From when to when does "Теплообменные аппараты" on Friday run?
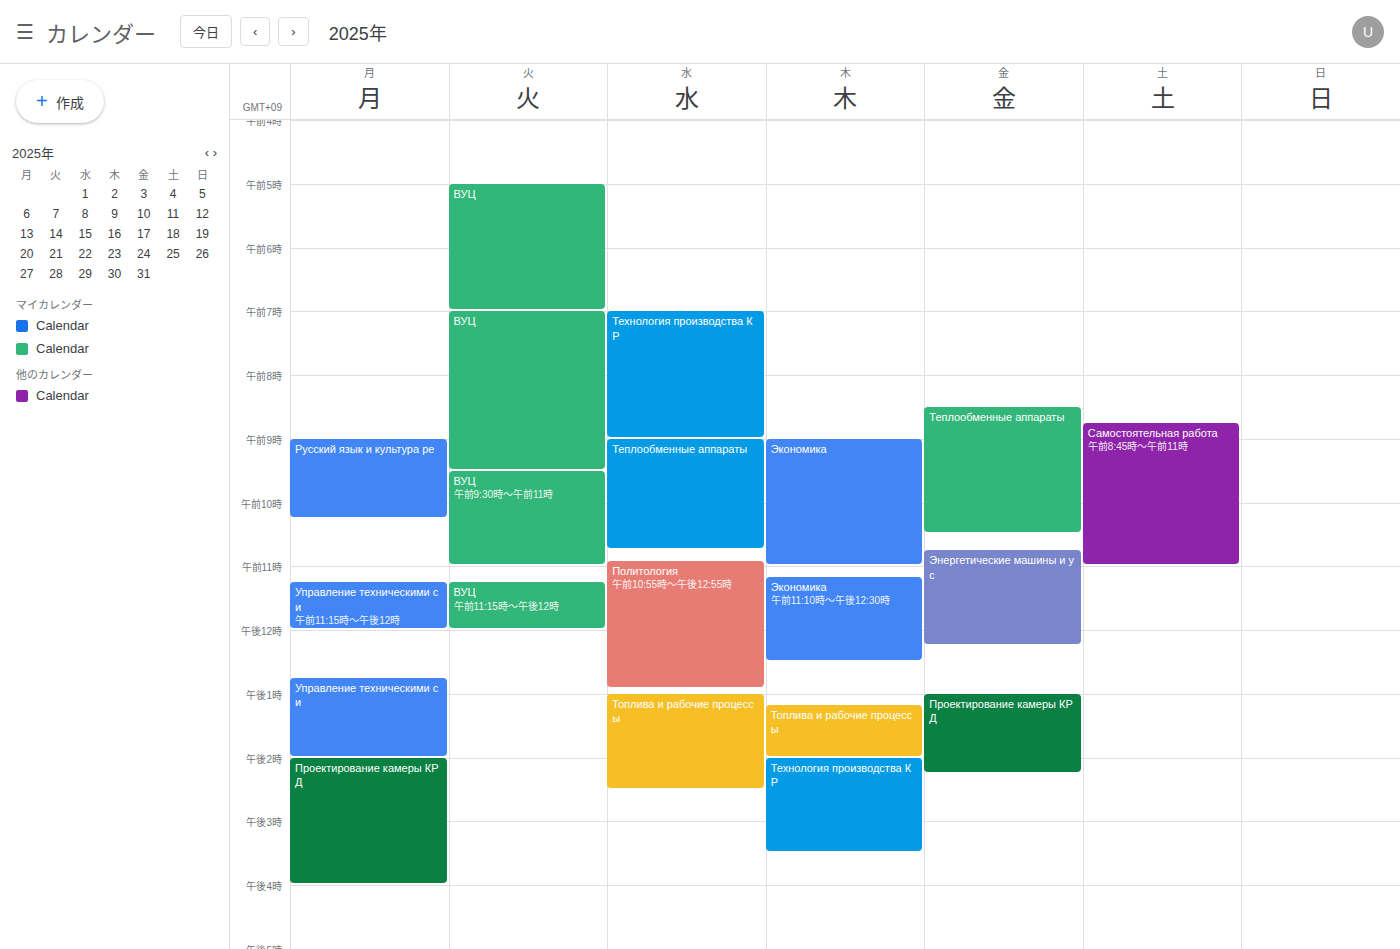
08:30 to 10:30